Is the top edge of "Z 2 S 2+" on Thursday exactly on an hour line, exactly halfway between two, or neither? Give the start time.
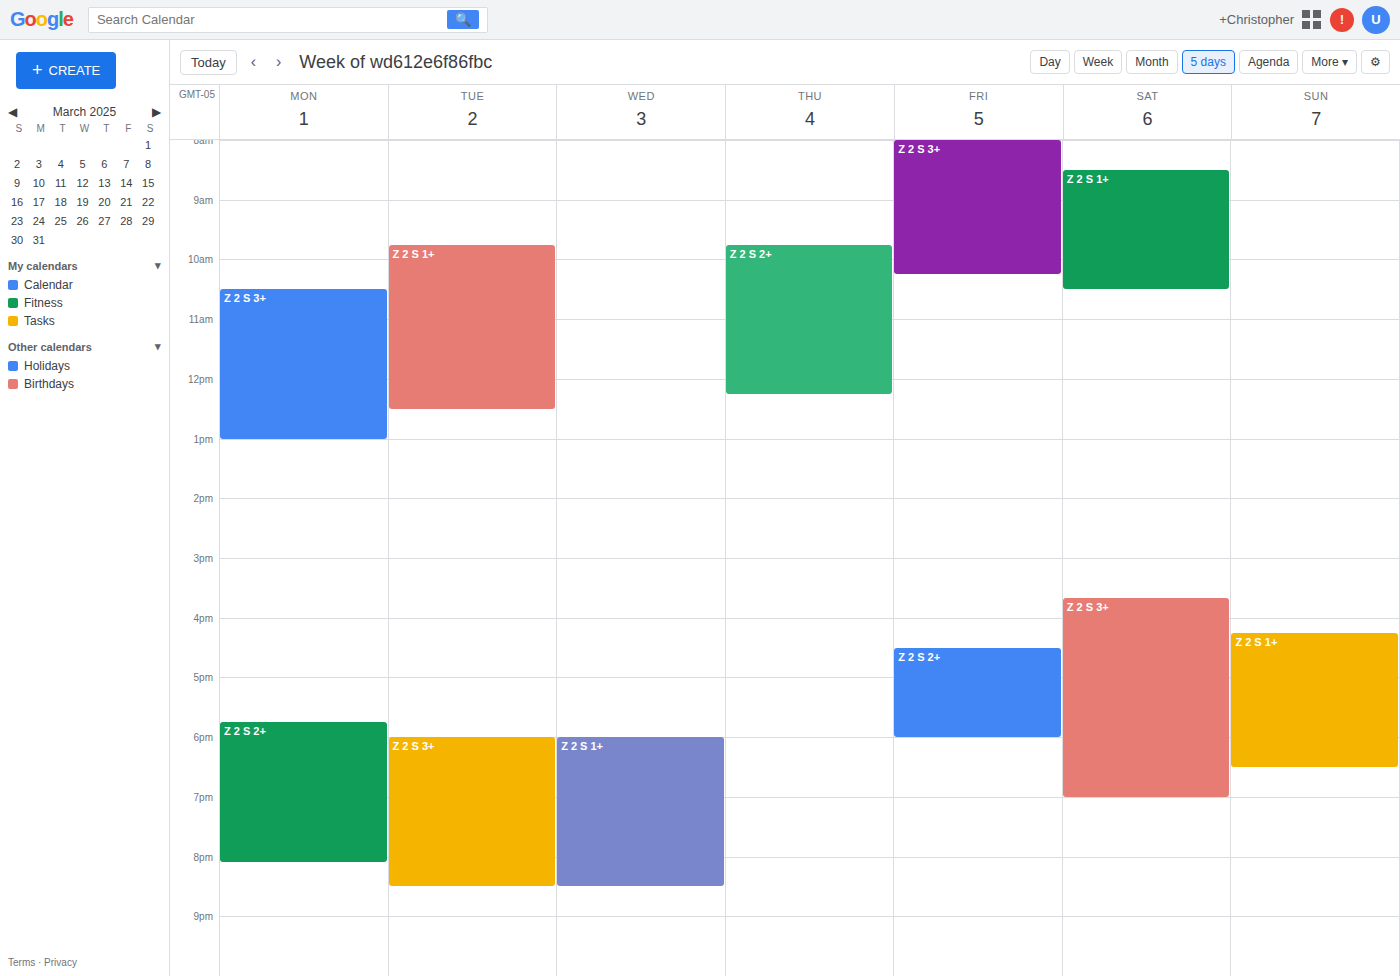
9:45 AM -- neither: three quarters of the way from the 9 AM line to the 10 AM line.